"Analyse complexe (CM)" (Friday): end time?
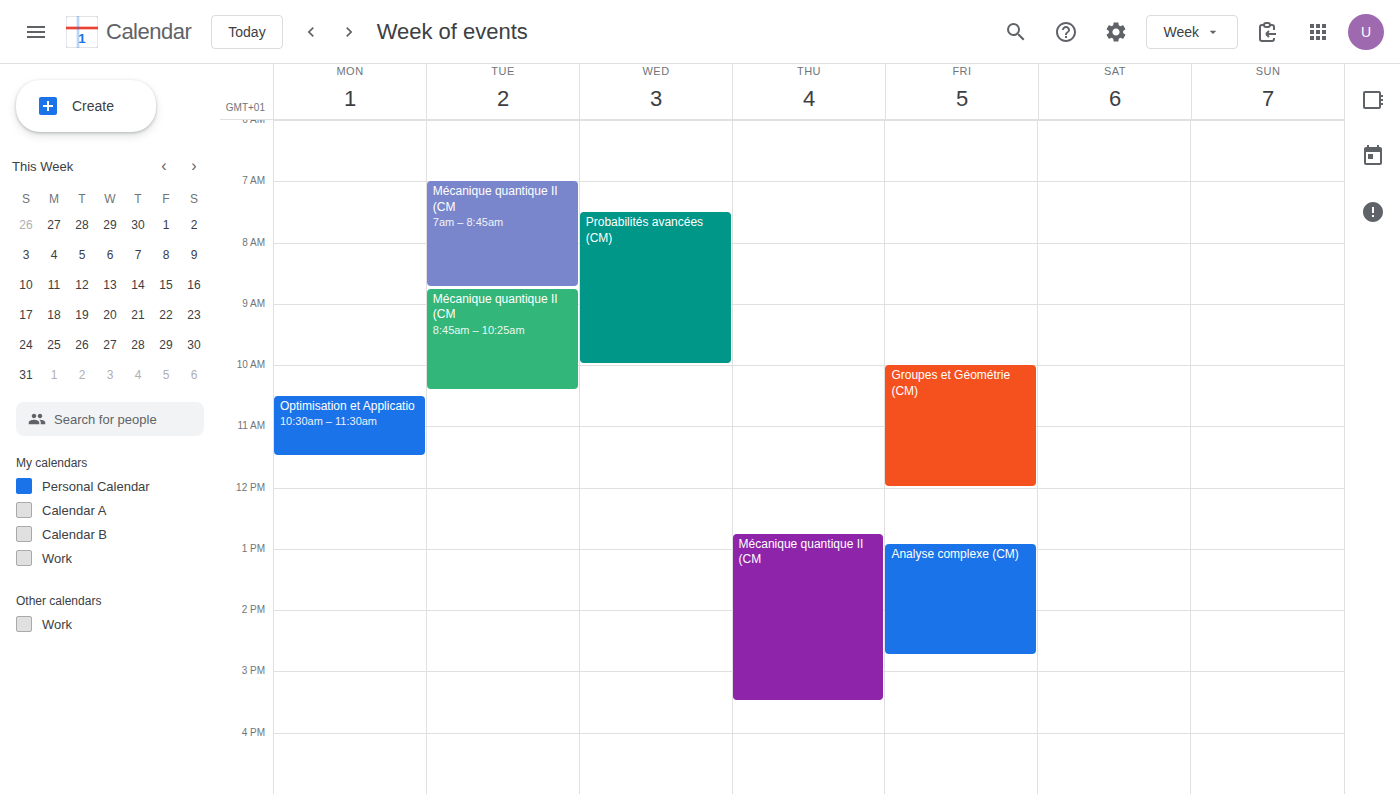
2:45 PM